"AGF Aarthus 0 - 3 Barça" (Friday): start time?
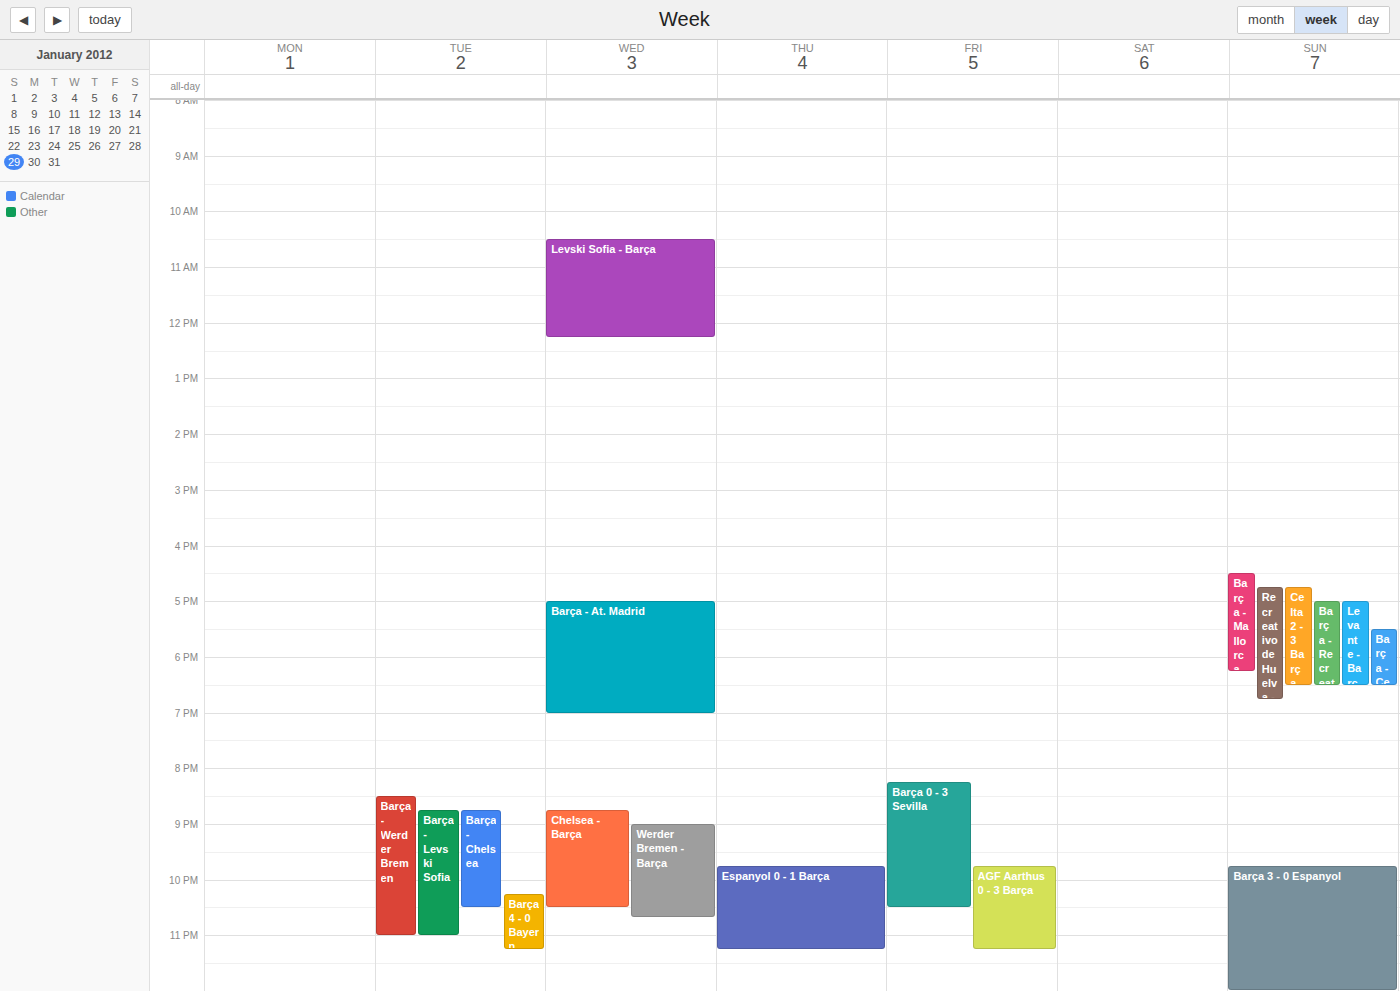
9:45 PM